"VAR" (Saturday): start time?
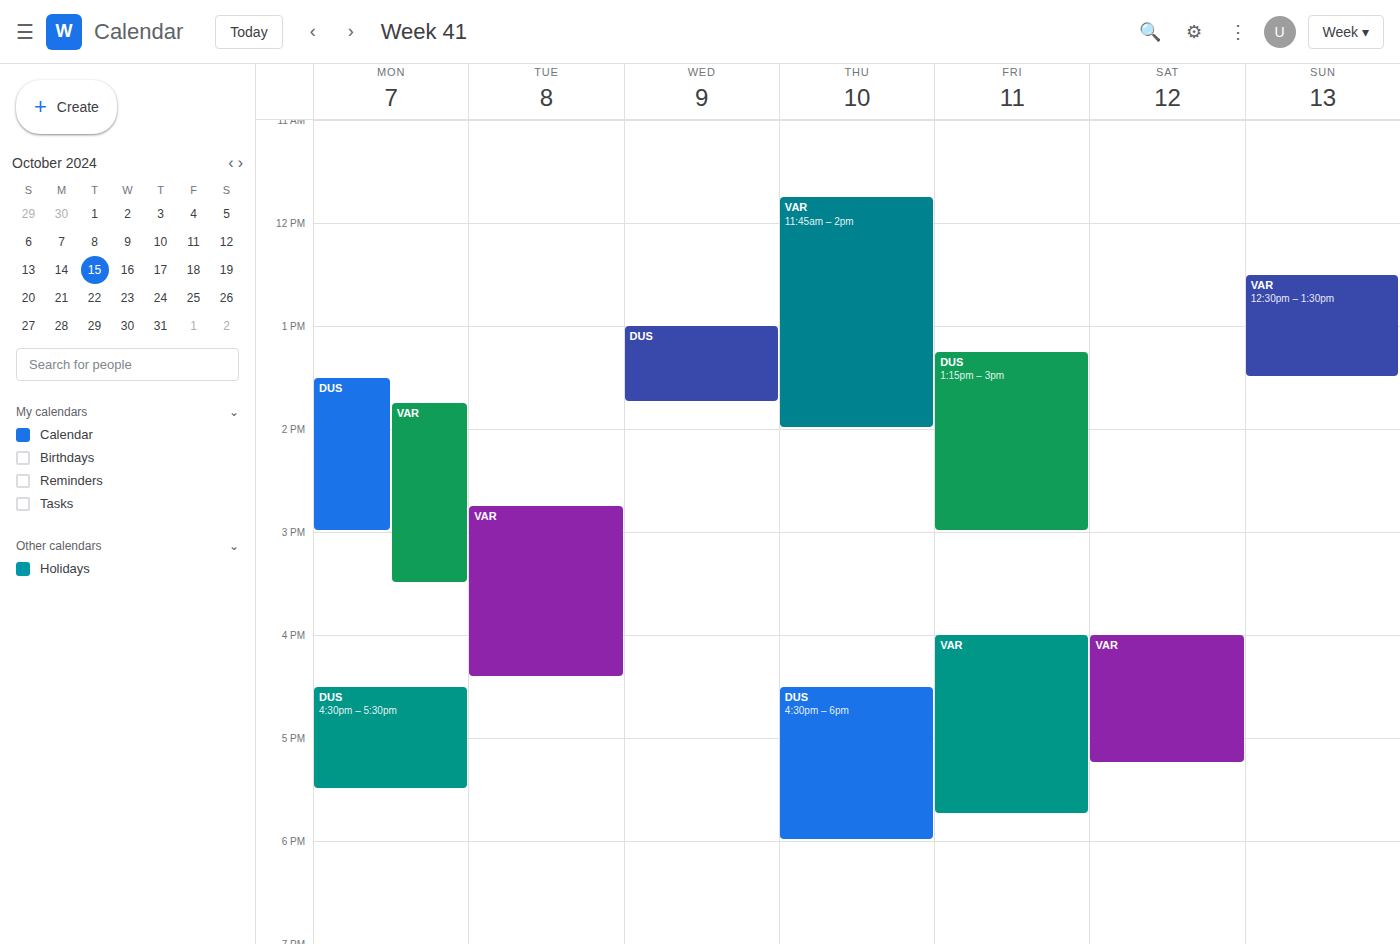
4:00 PM